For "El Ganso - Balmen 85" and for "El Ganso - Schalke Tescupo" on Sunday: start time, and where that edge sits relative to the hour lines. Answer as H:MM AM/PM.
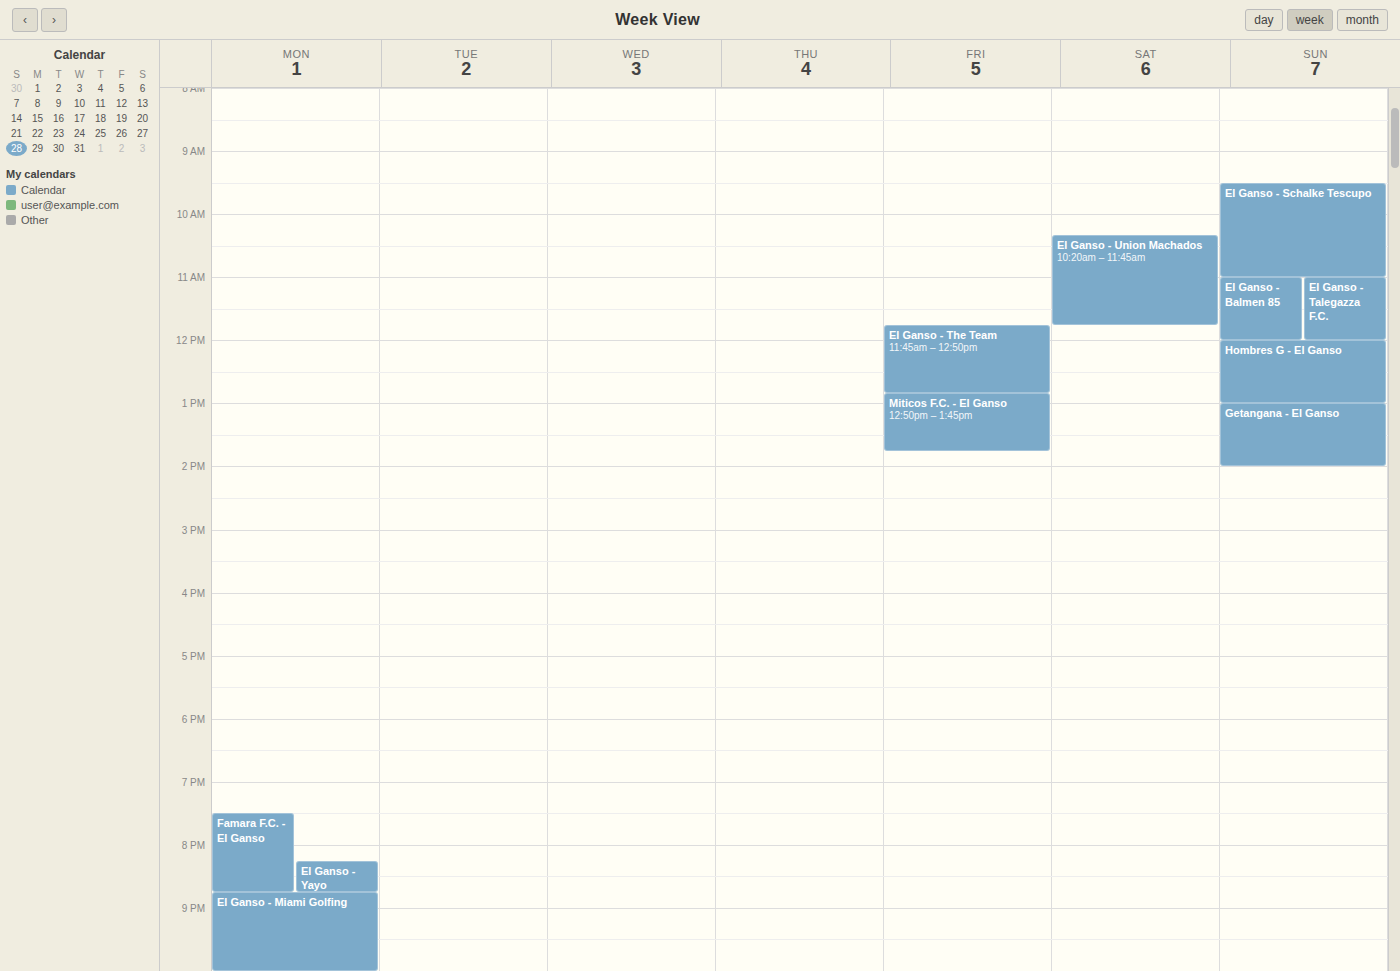
"El Ganso - Balmen 85": 11:00 AM, exactly on the 11 AM line. "El Ganso - Schalke Tescupo": 9:30 AM, halfway between the 9 AM and 10 AM lines.